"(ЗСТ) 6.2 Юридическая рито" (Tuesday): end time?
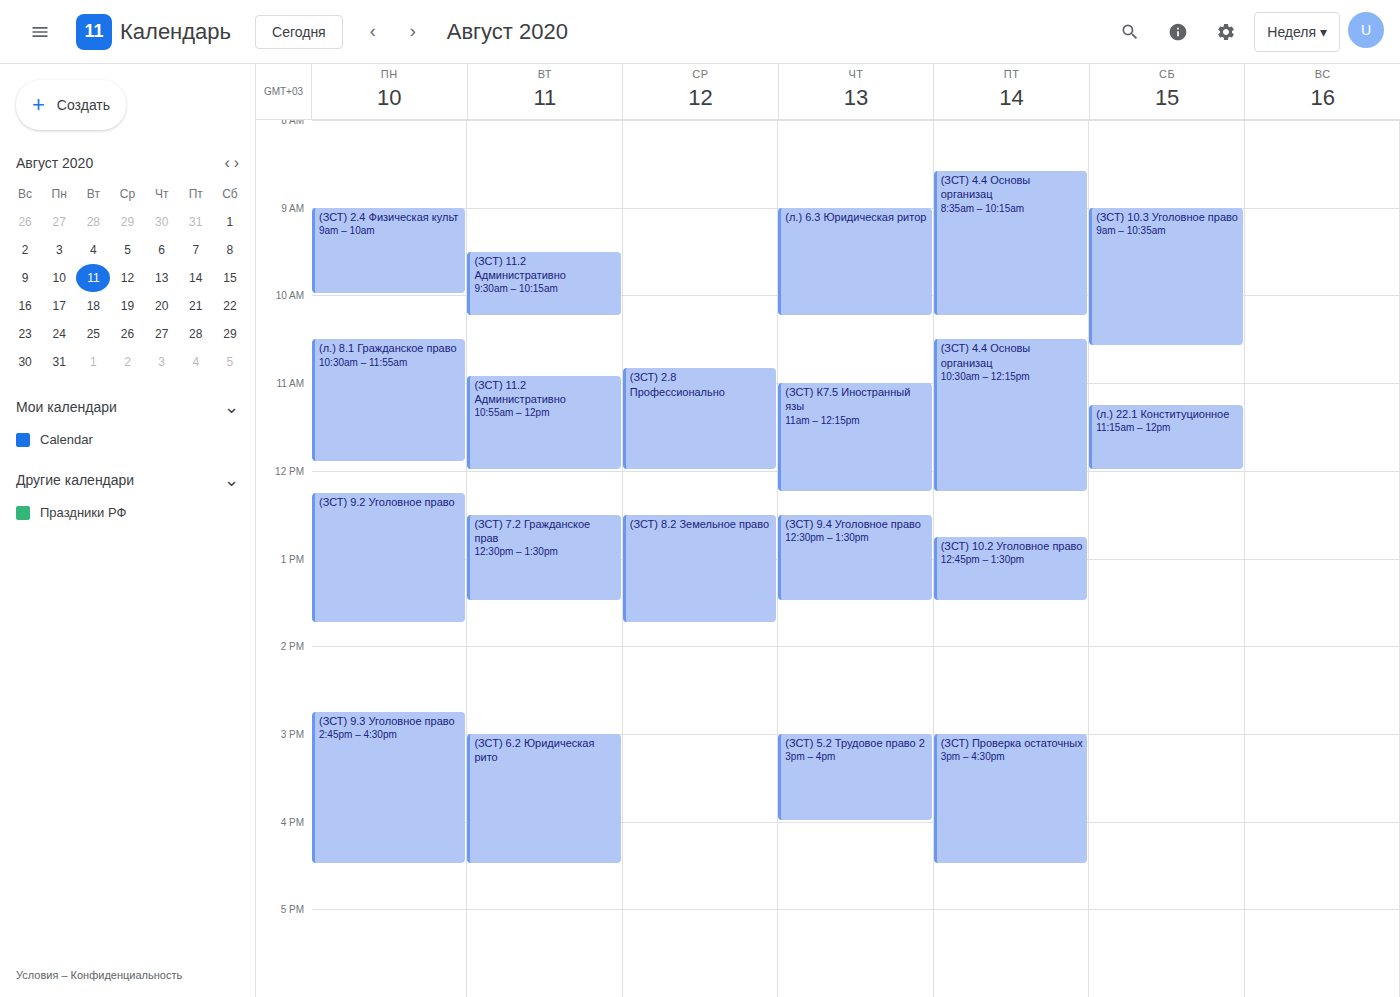
4:30 PM